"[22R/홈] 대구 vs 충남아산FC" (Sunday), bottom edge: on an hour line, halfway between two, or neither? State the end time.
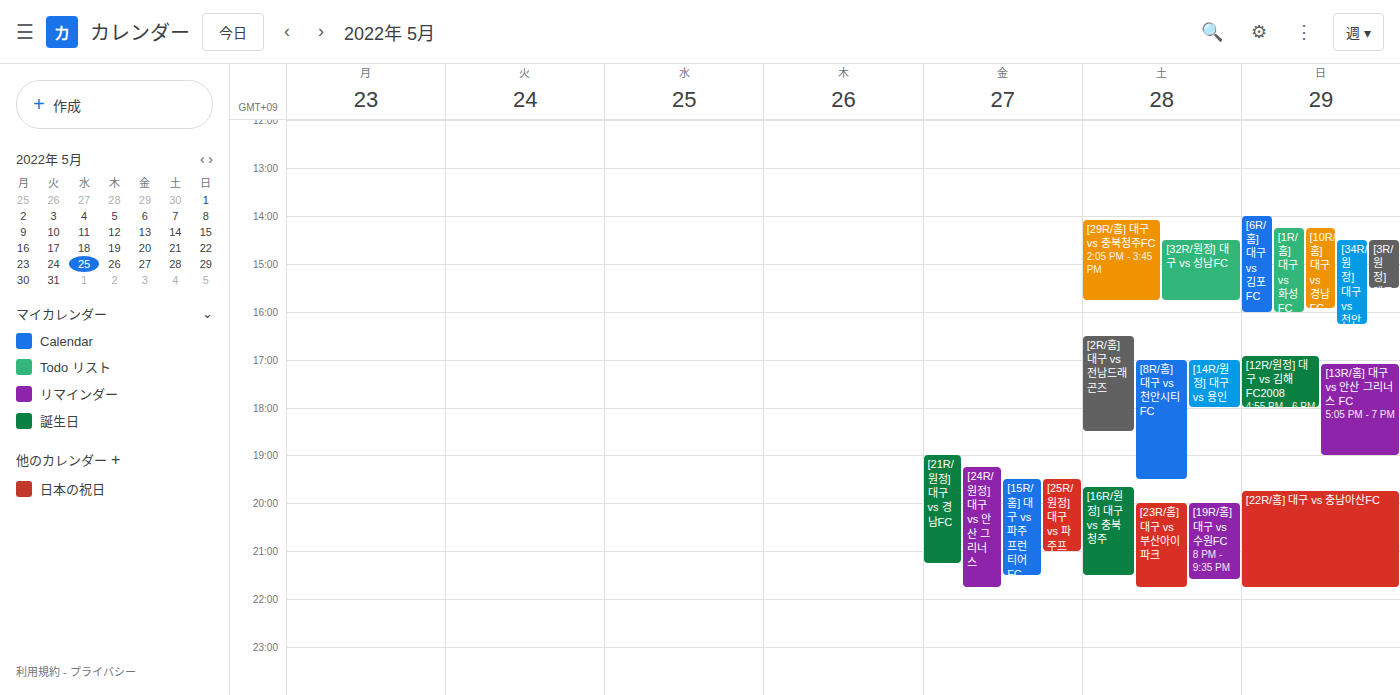
9:45 PM -- neither: three quarters of the way from the 9 PM line to the 10 PM line.